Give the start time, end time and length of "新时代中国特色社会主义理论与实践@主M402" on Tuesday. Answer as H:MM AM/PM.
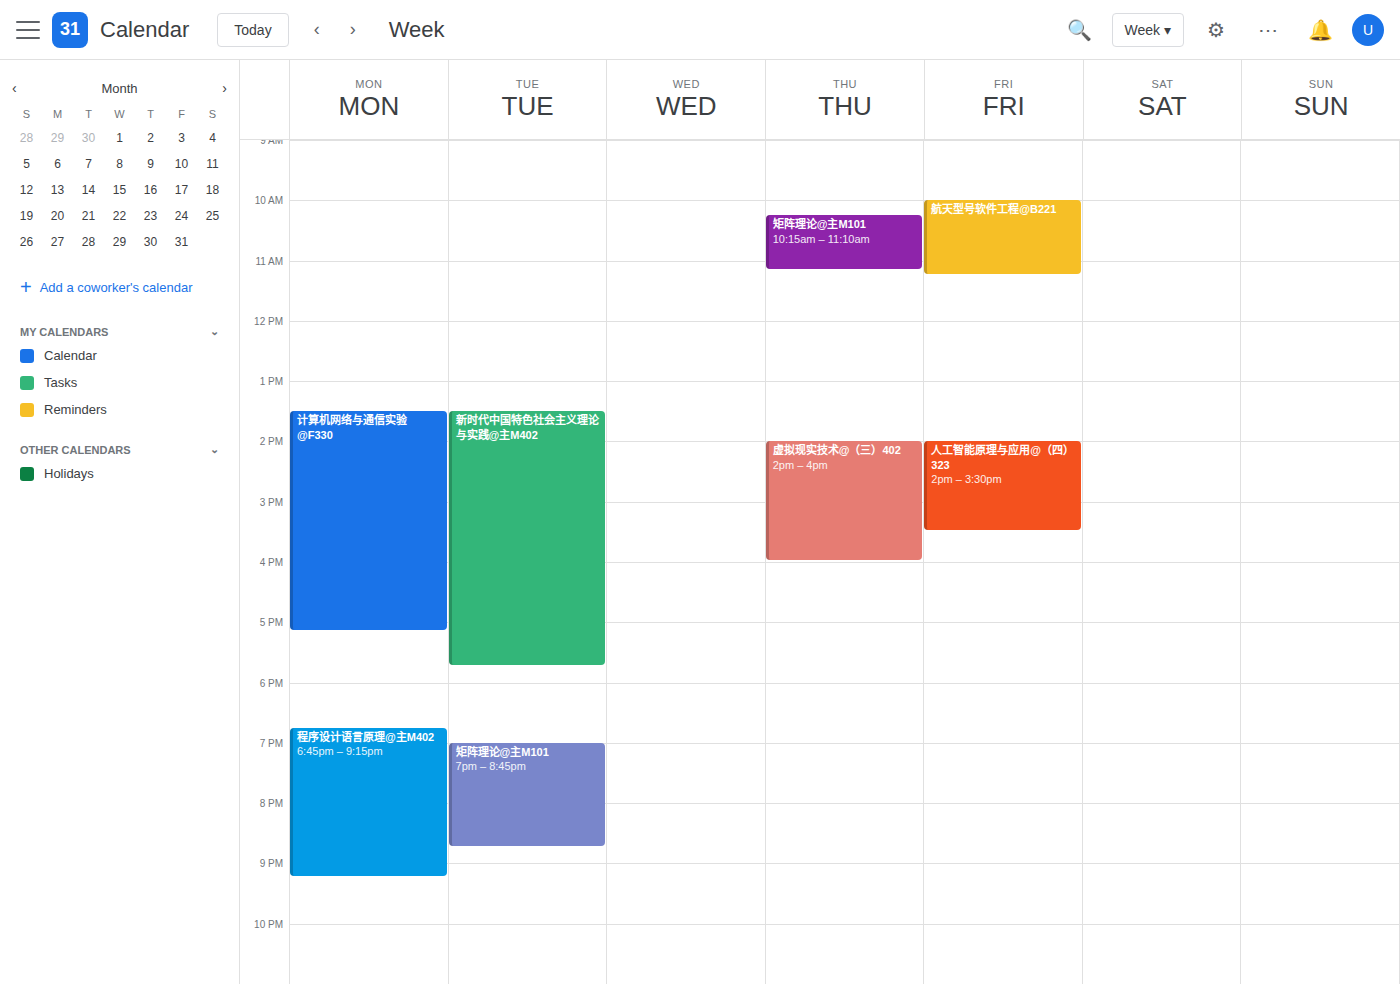
1:30 PM to 5:45 PM, 4 hours 15 minutes